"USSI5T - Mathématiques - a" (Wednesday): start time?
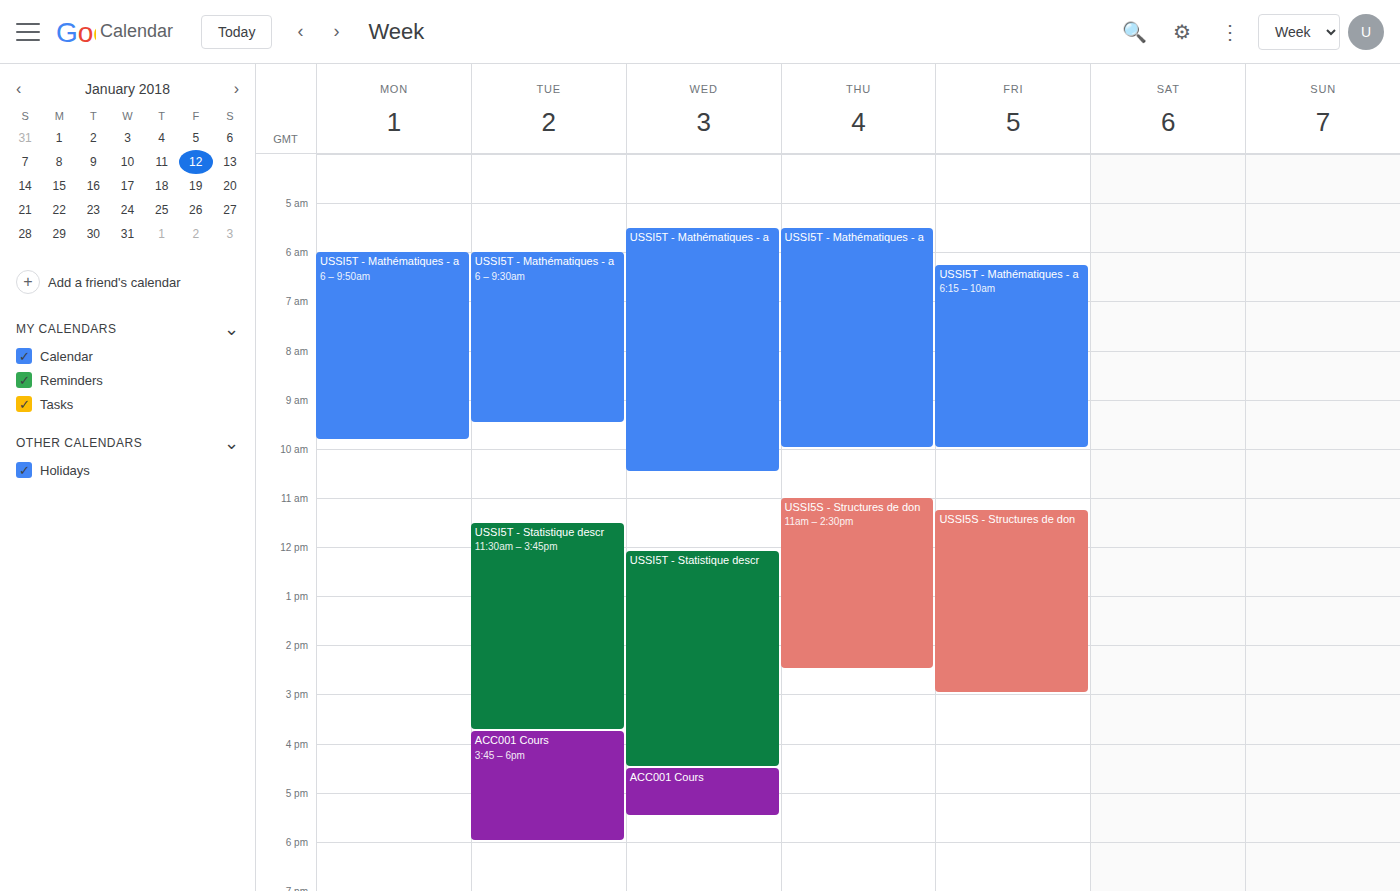
5:30 AM